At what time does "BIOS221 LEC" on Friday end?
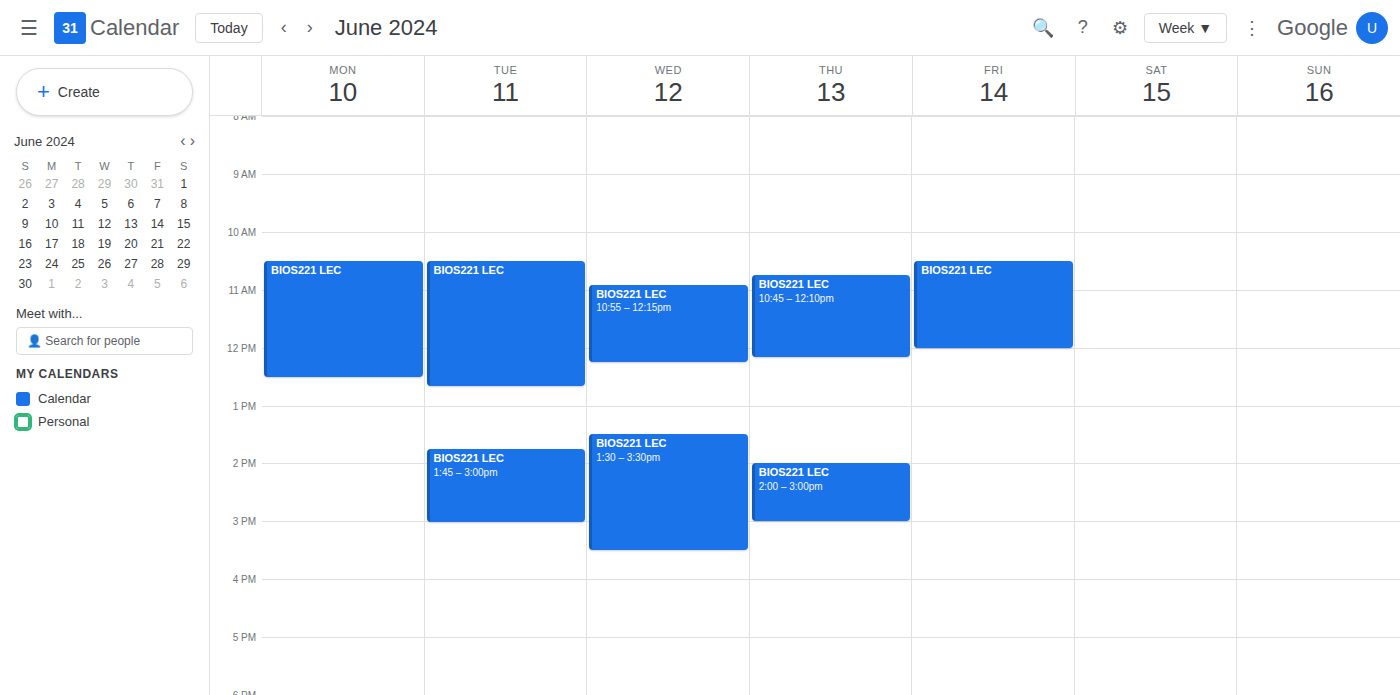
12:00 PM